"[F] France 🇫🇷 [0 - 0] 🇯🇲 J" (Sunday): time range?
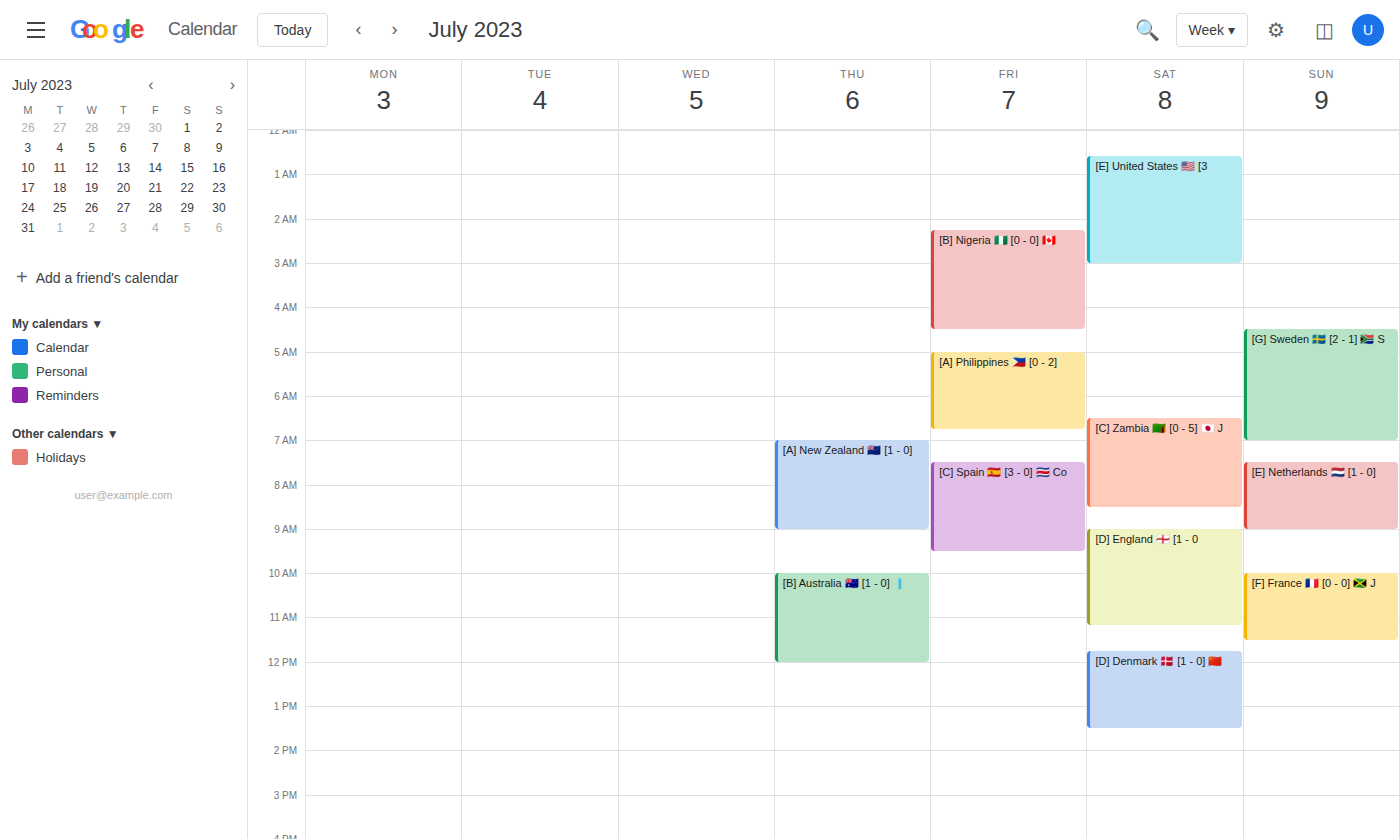
10:00 to 11:30